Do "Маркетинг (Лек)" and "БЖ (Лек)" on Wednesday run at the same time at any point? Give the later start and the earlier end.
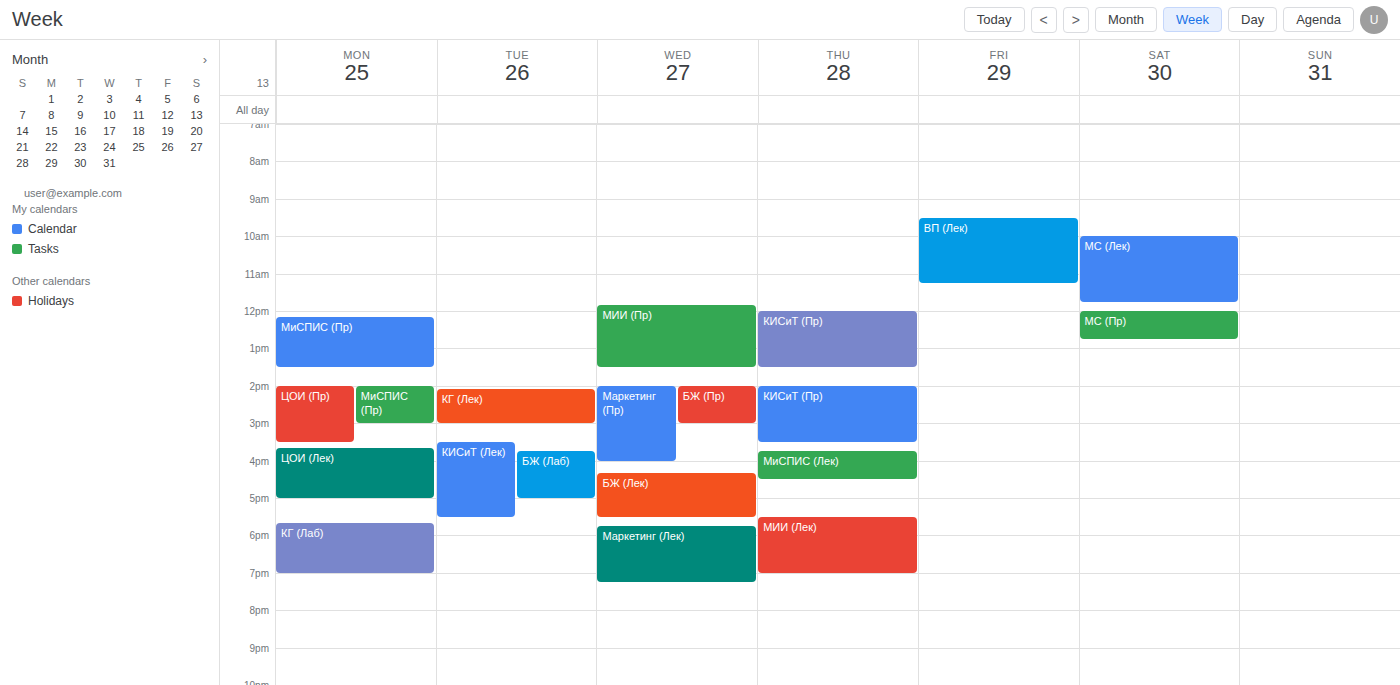
"БЖ (Лек)" ends at 17:30 and "Маркетинг (Лек)" starts at 17:45 -- no overlap.